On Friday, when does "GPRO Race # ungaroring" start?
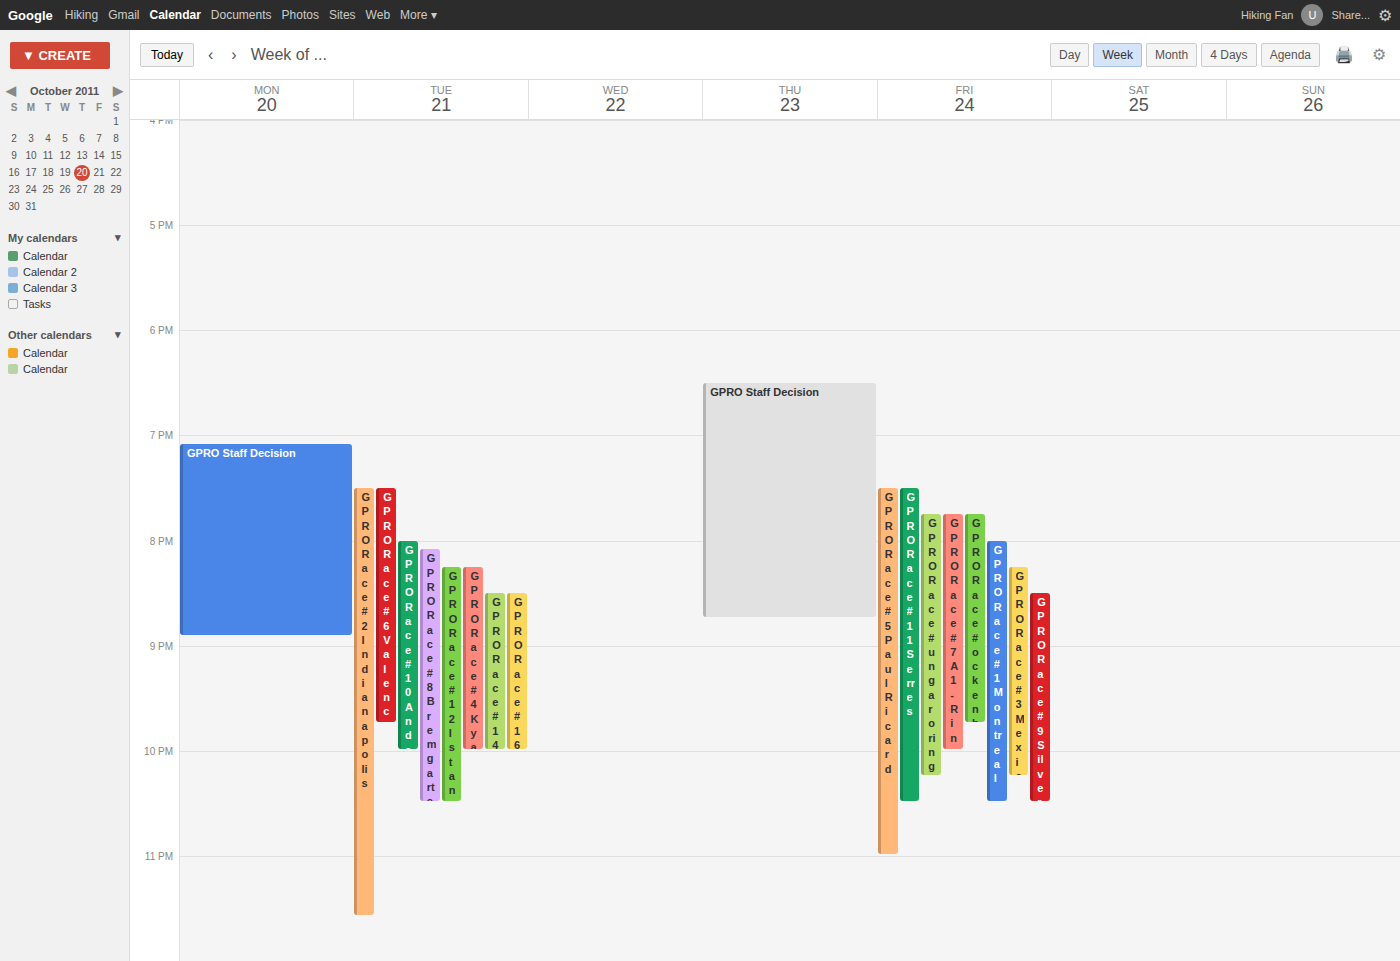
7:45 PM